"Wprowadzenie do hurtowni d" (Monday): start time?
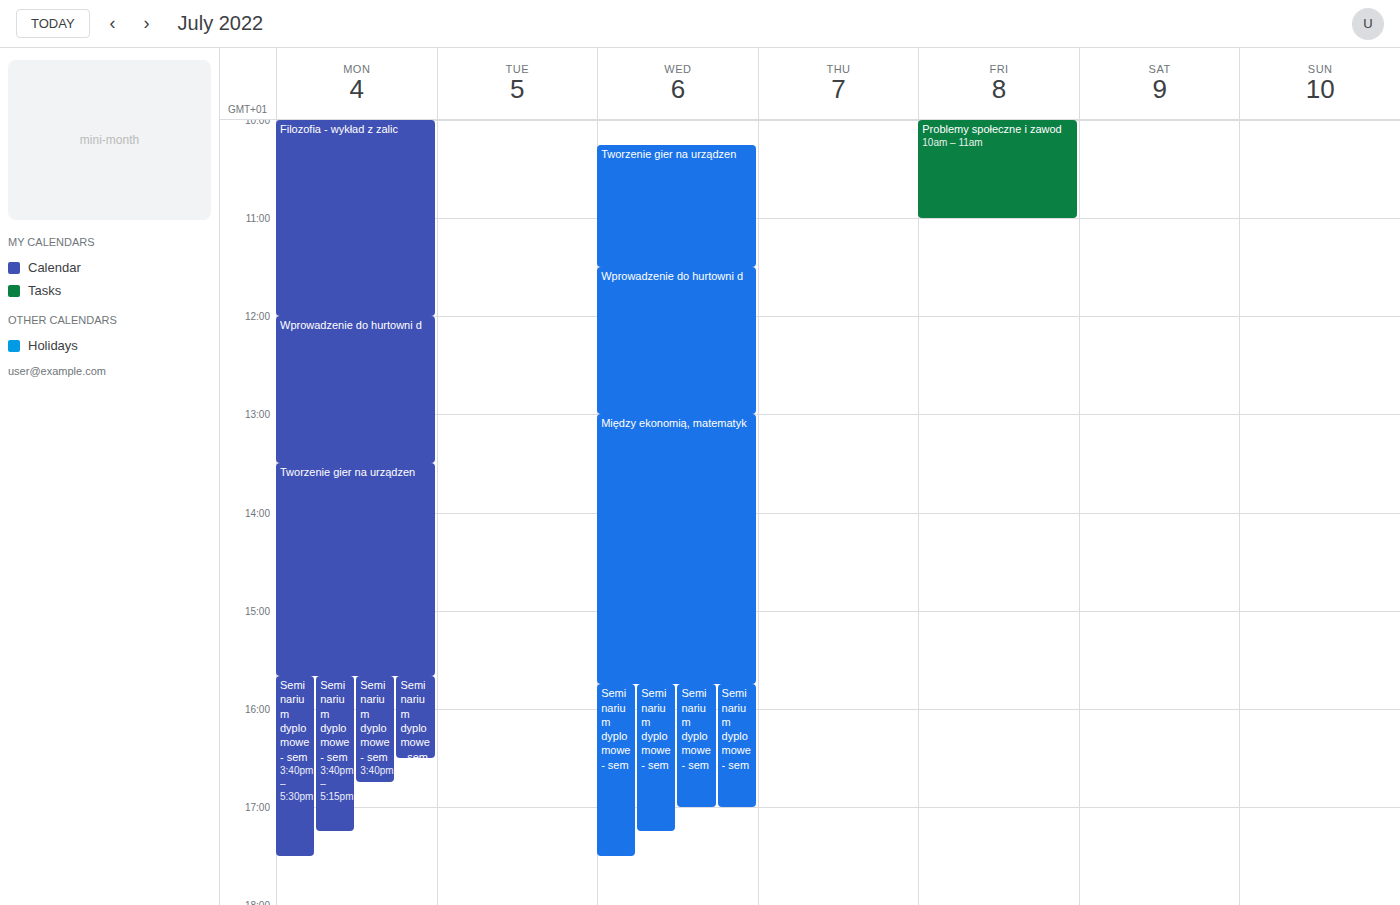
12:00 PM